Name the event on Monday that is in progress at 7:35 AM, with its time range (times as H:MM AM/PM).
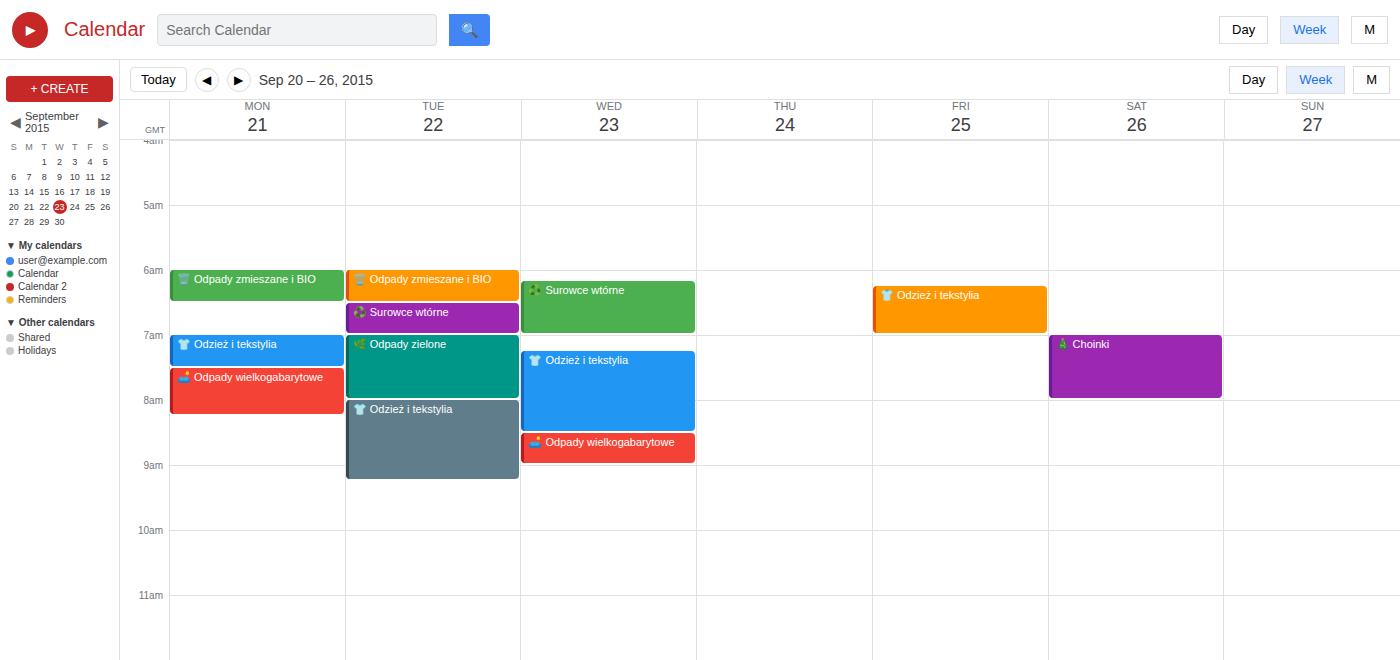
"🛋️ Odpady wielkogabarytowe", 7:30 AM to 8:15 AM